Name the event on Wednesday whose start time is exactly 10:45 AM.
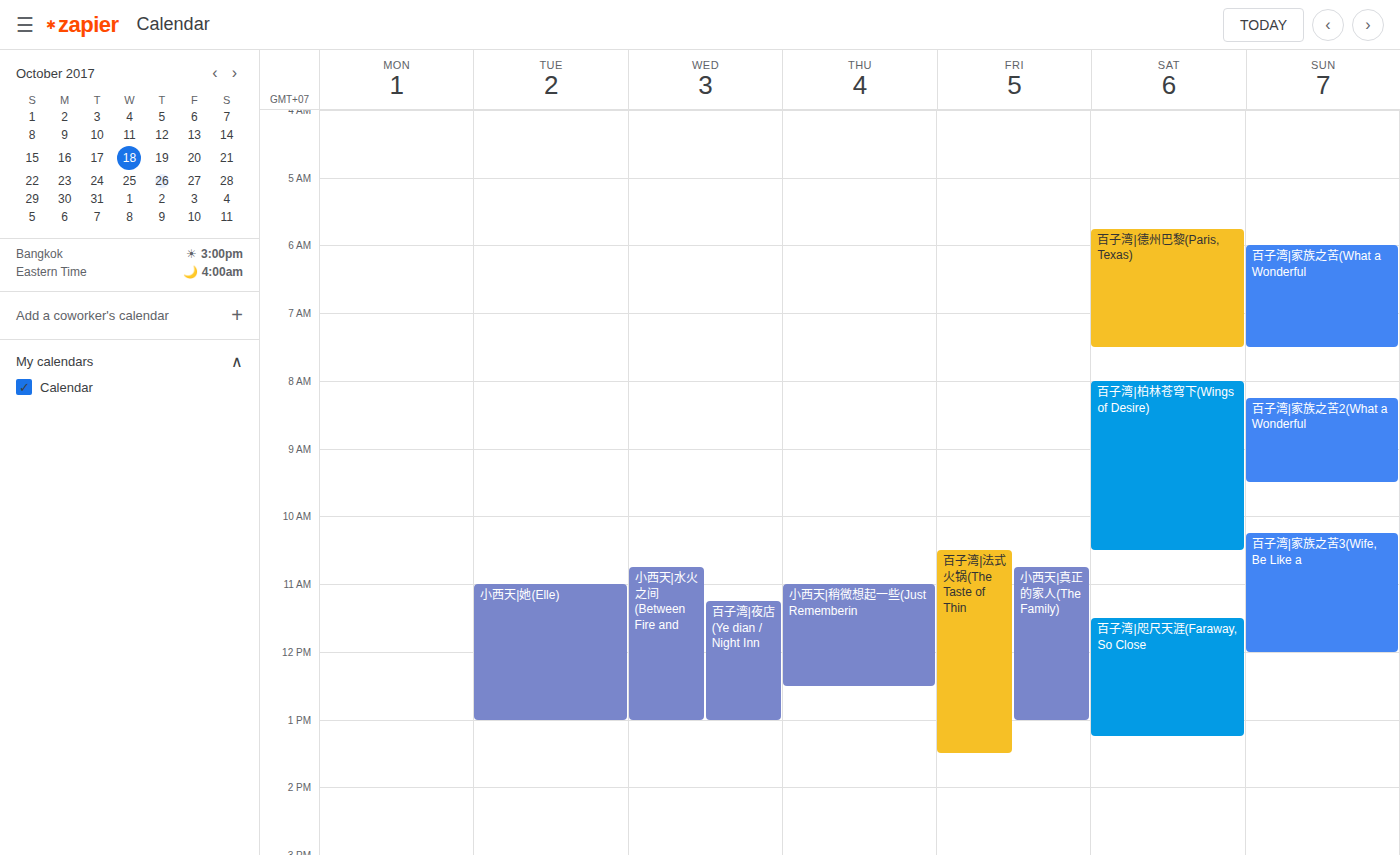
"小西天|水火之间(Between Fire and"